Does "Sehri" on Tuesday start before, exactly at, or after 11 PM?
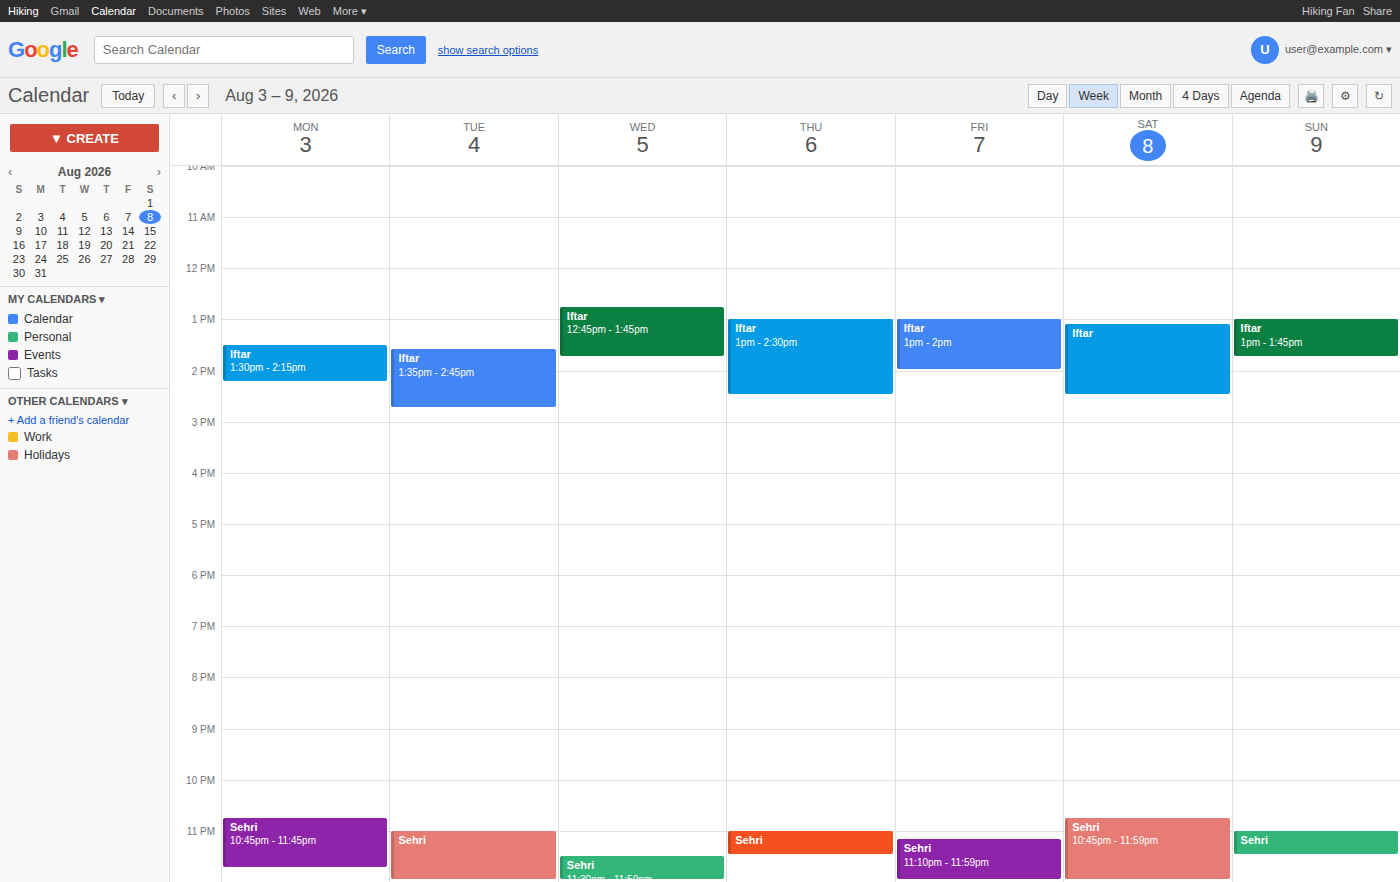
11:00 PM -- exactly at 11 PM, on the 11 PM line.